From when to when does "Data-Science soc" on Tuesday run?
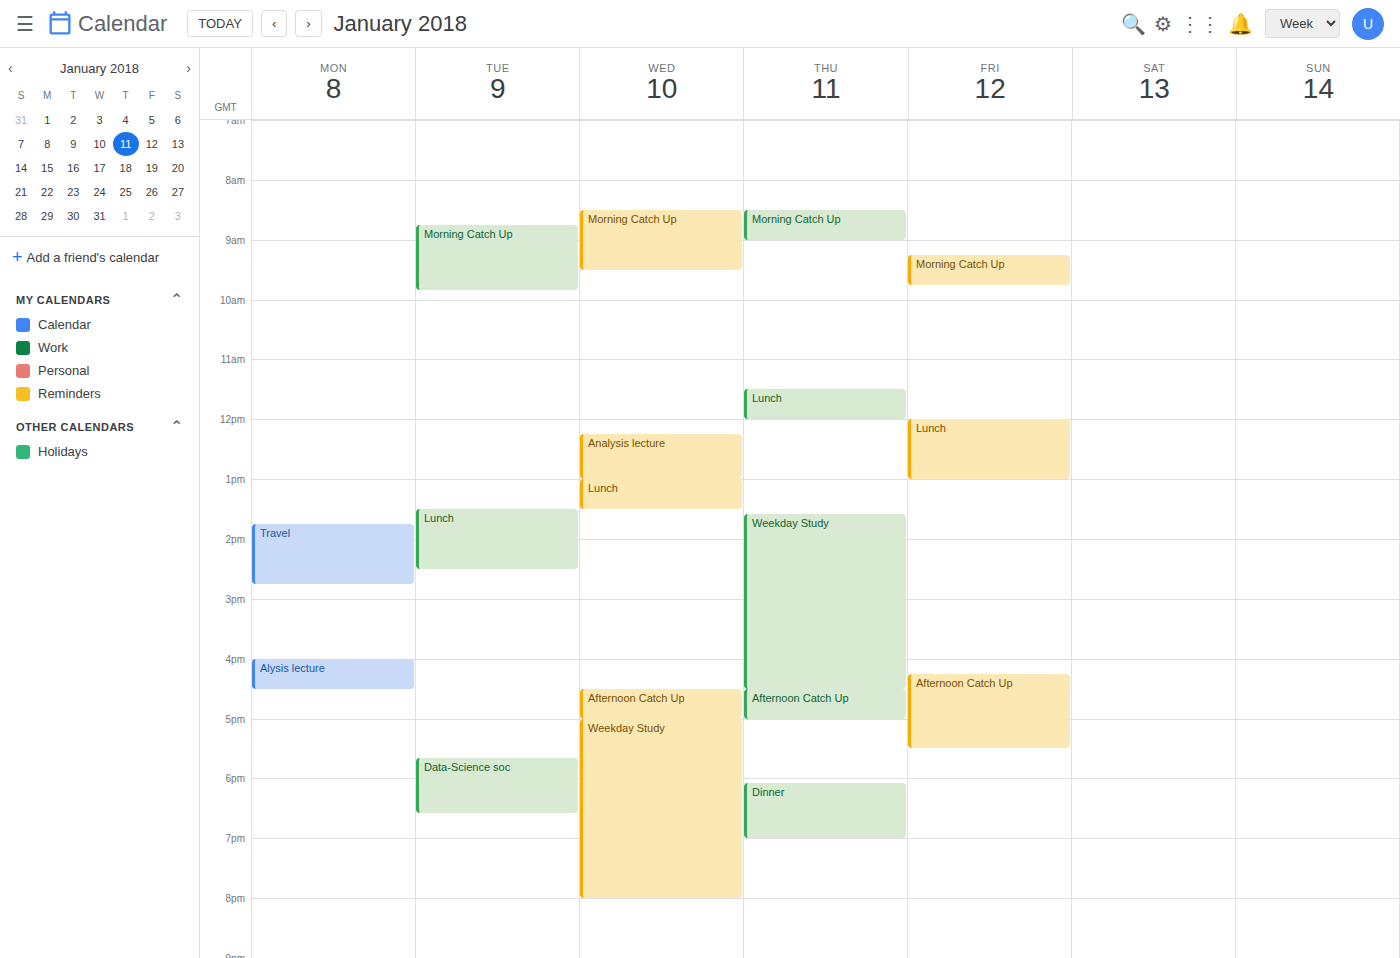
5:40 PM to 6:35 PM